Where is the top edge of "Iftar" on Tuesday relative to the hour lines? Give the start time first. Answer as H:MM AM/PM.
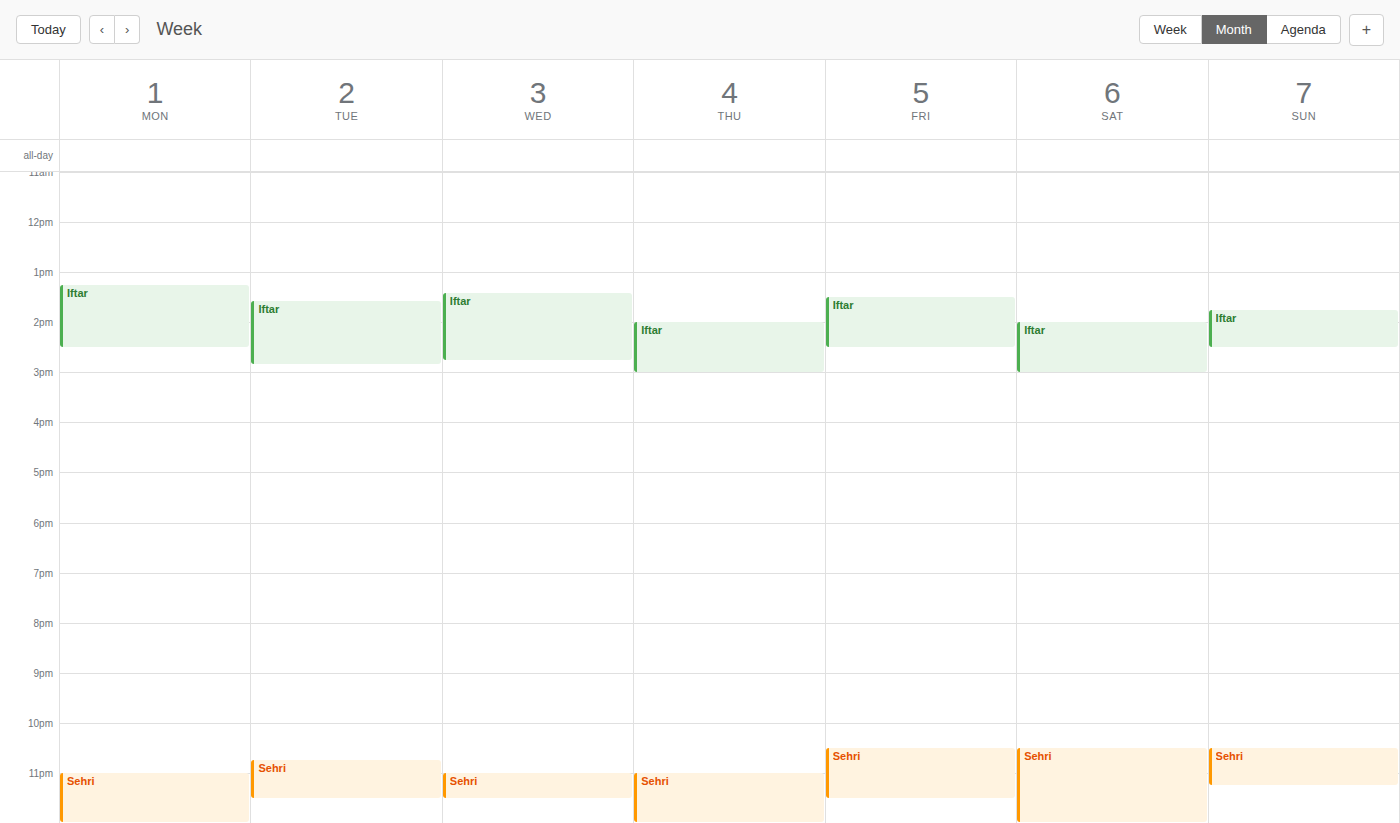
1:35 PM -- neither: 35 minutes below the 1 PM line and 25 minutes above the 2 PM line.